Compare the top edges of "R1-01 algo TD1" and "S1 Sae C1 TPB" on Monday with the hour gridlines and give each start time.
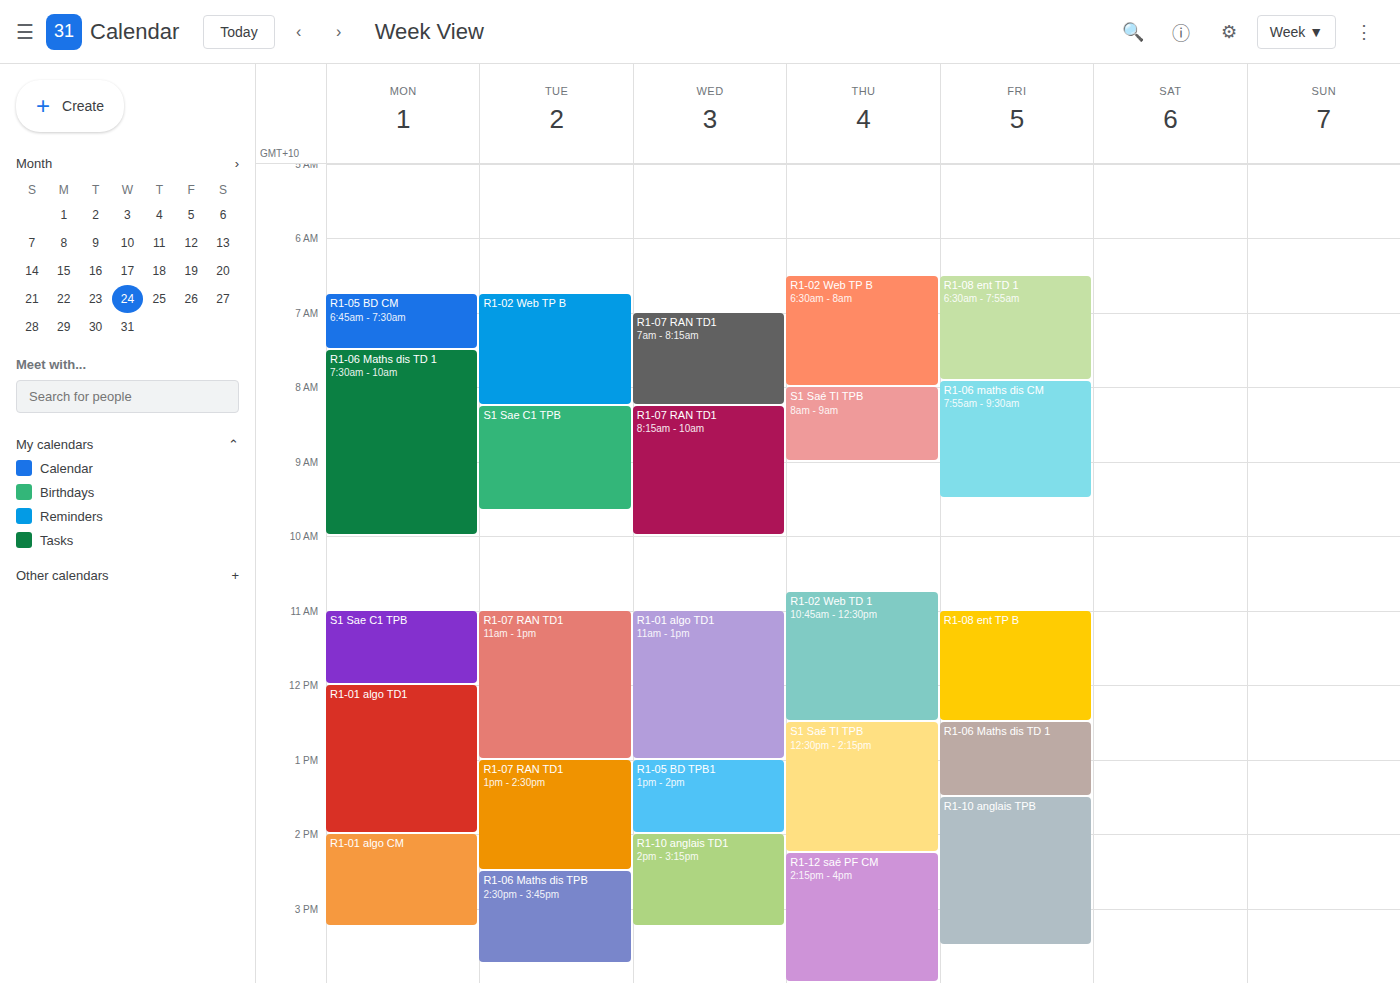
"R1-01 algo TD1": 12:00 PM, exactly on the 12 PM line. "S1 Sae C1 TPB": 11:00 AM, exactly on the 11 AM line.